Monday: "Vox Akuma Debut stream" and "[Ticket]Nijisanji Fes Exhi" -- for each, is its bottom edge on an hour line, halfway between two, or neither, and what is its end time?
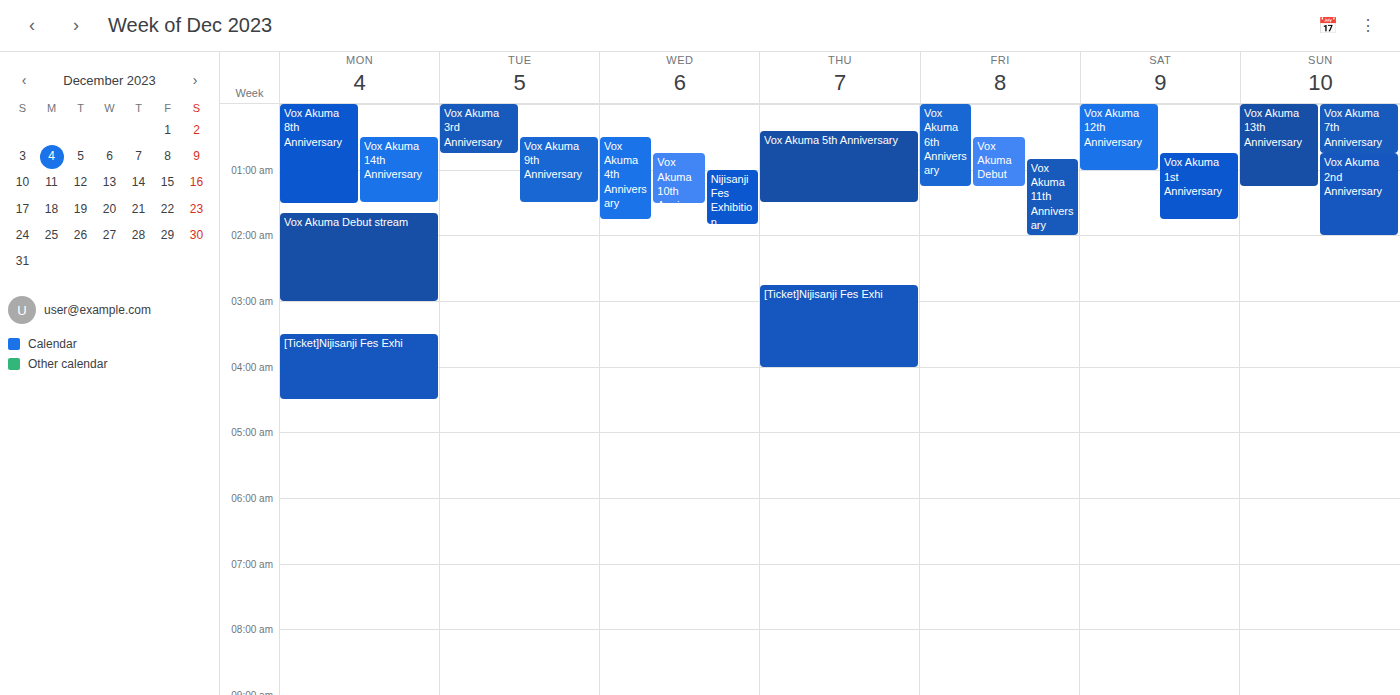
"Vox Akuma Debut stream": 3:00 AM, exactly on the 3 AM line. "[Ticket]Nijisanji Fes Exhi": 4:30 AM, halfway between the 4 AM and 5 AM lines.